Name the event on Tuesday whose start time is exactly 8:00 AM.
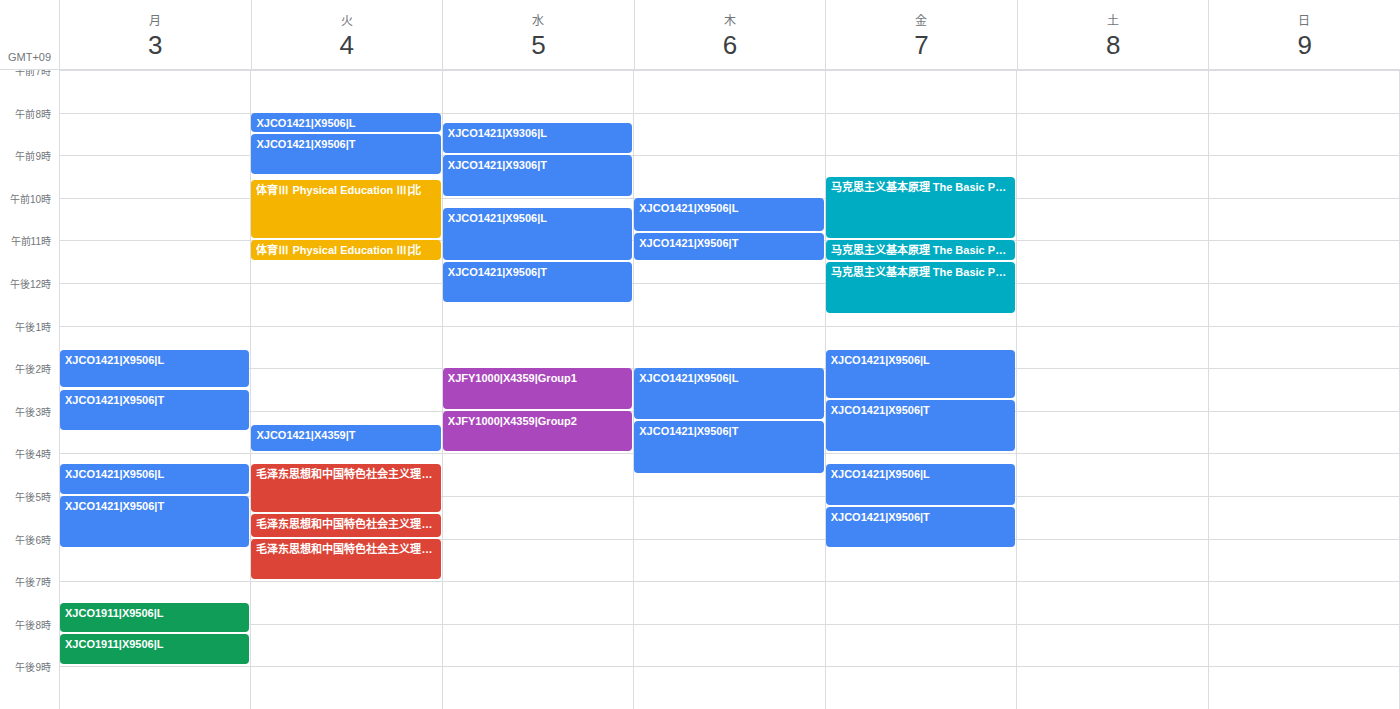
"XJCO1421|X9506|L"